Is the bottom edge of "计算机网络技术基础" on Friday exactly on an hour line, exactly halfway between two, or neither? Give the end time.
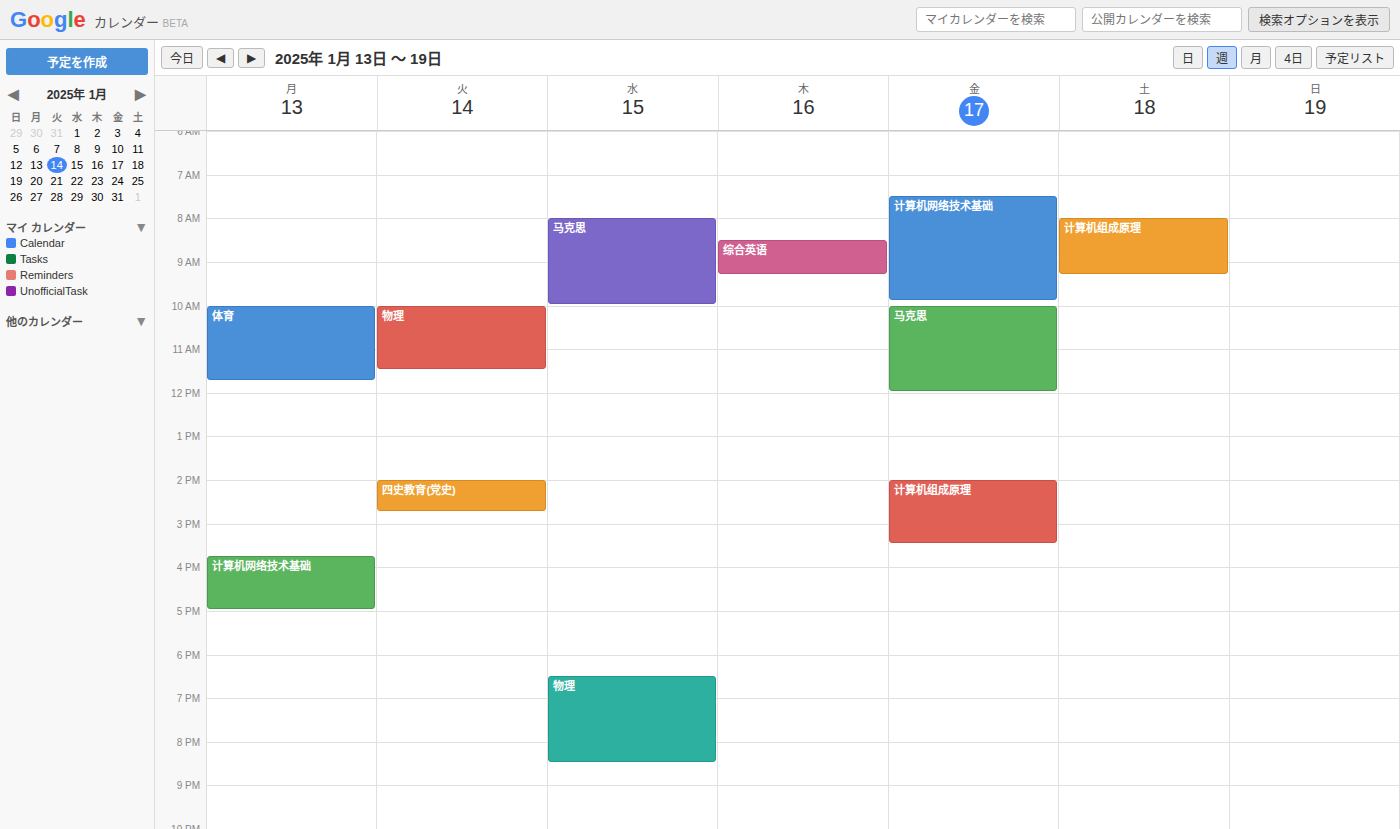
9:55 AM -- neither: 55 minutes below the 9 AM line and 5 minutes above the 10 AM line.